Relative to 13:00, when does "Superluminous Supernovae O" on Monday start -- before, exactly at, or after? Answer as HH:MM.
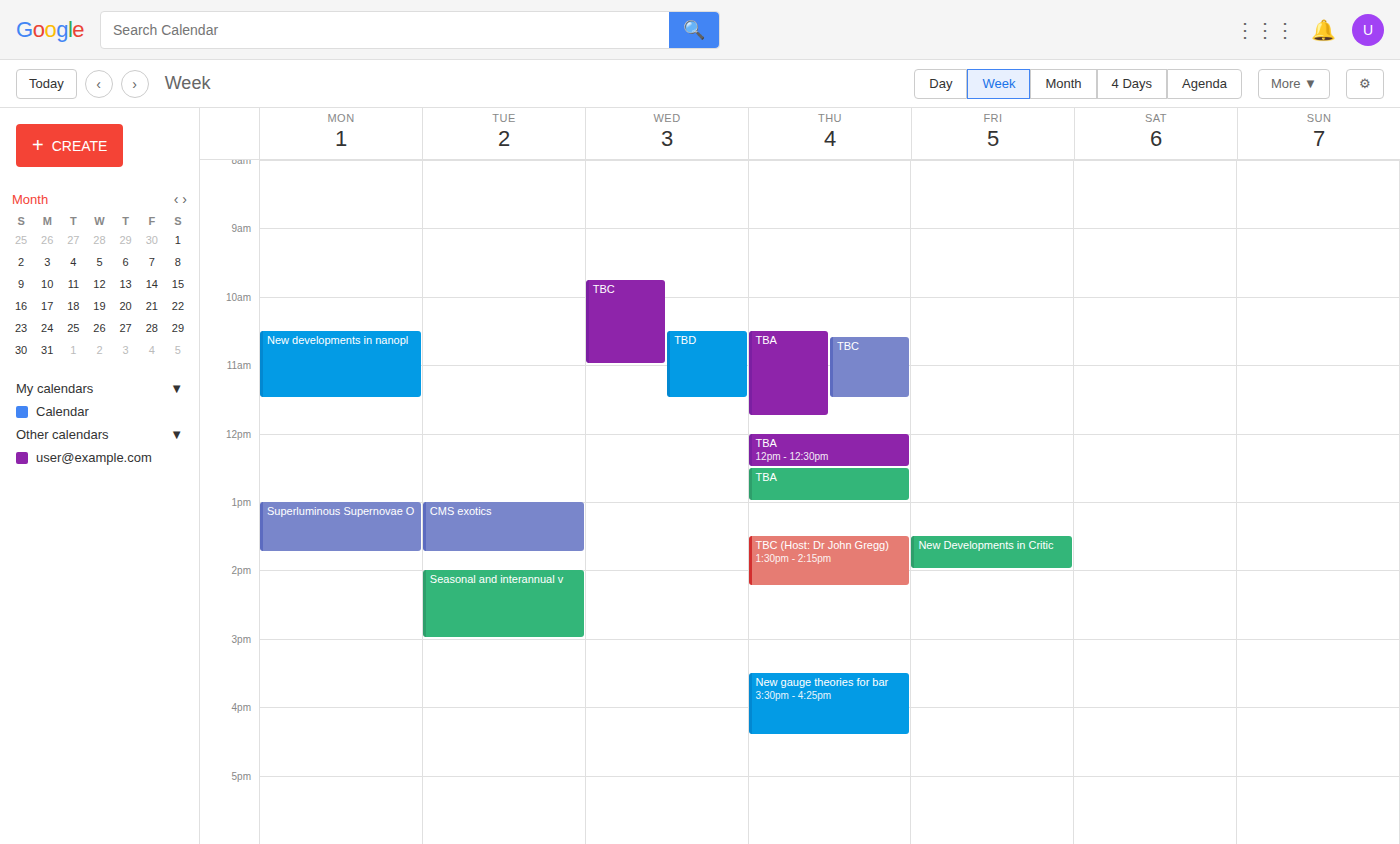
13:00 -- exactly at 13:00, on the 13:00 line.